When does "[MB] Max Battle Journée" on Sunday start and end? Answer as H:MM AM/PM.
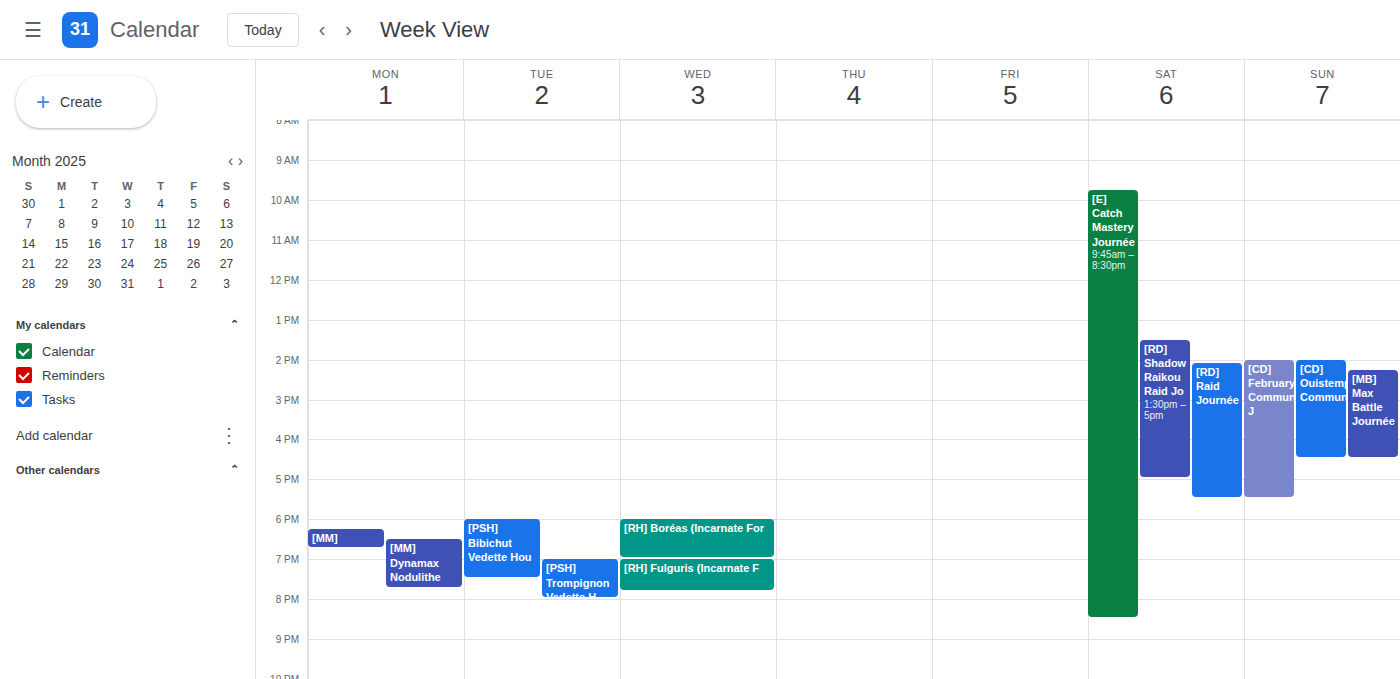
2:15 PM to 4:30 PM